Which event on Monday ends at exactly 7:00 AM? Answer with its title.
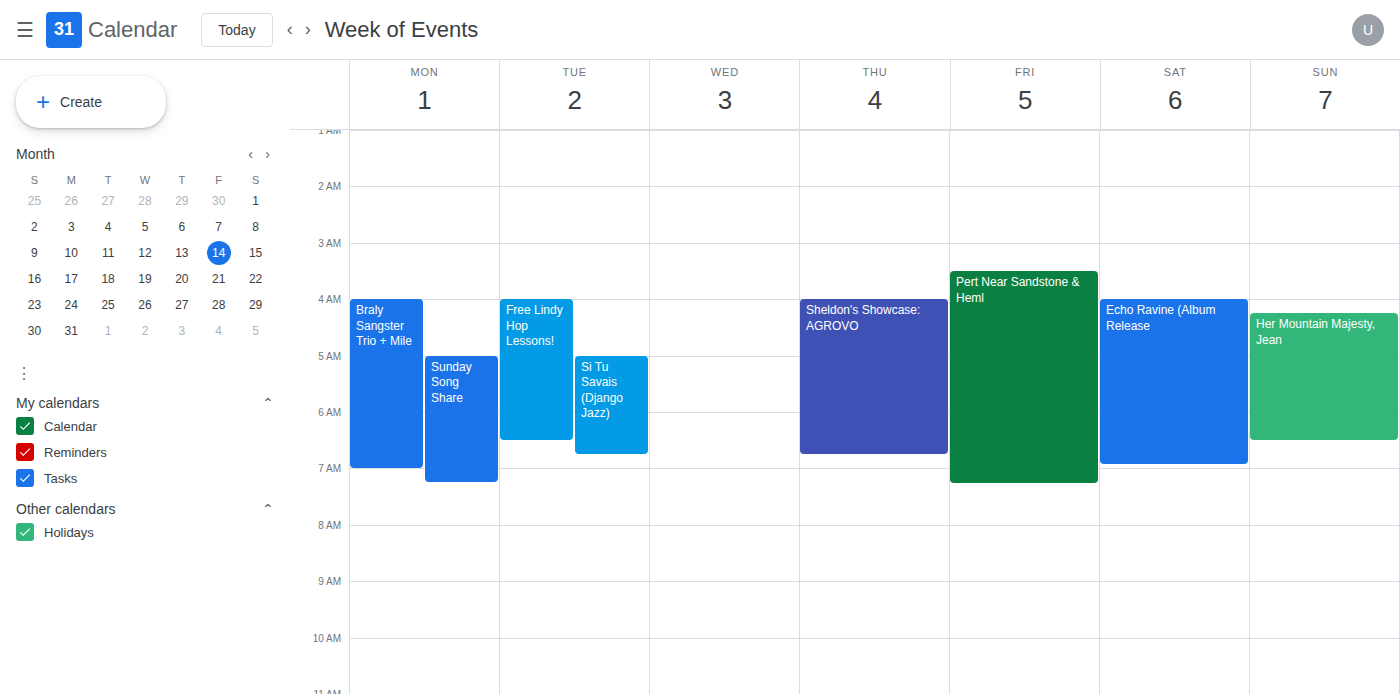
"Braly Sangster Trio + Mile"